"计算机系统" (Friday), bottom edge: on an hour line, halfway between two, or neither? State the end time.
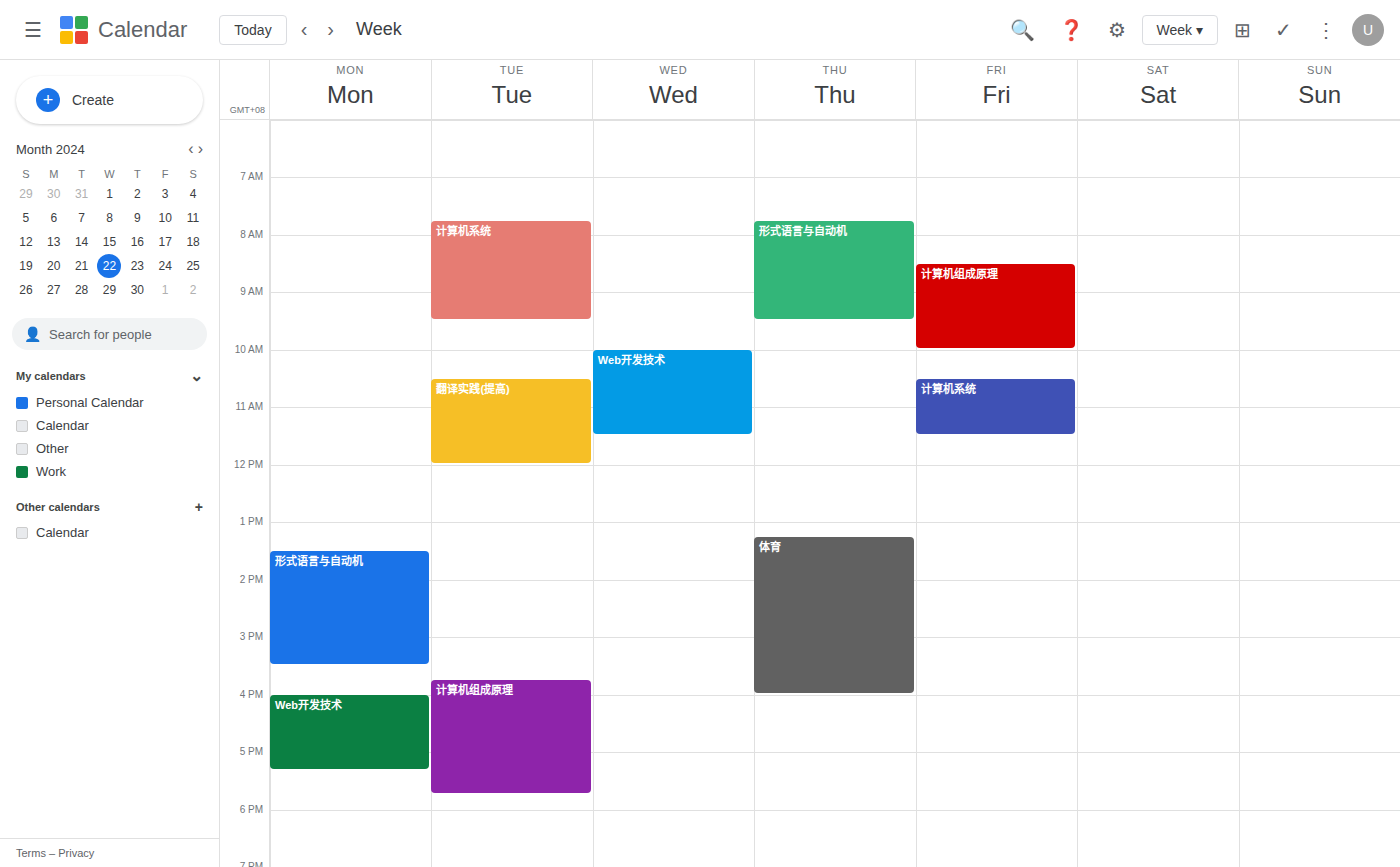
11:30 AM -- halfway between the 11 AM and 12 PM lines.